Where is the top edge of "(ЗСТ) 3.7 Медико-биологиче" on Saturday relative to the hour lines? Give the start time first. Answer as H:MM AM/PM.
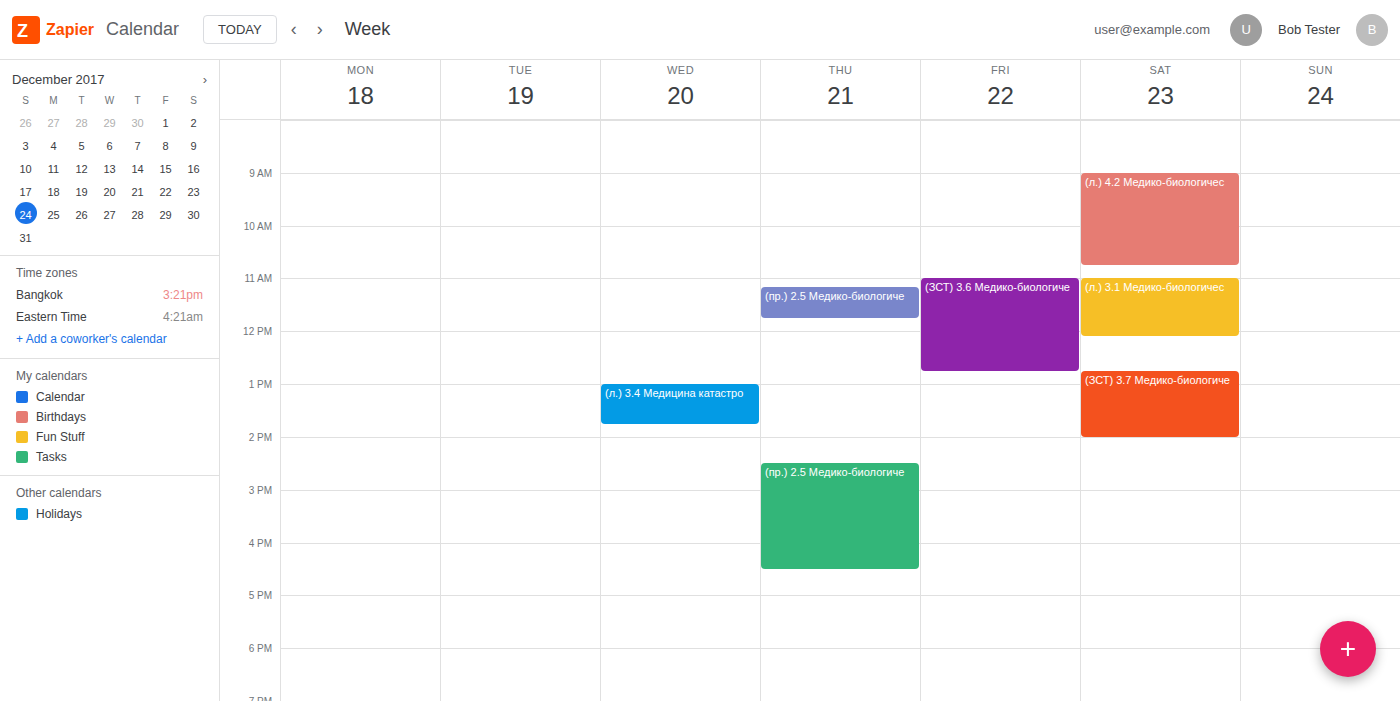
12:45 PM -- neither: three quarters of the way from the 12 PM line to the 1 PM line.